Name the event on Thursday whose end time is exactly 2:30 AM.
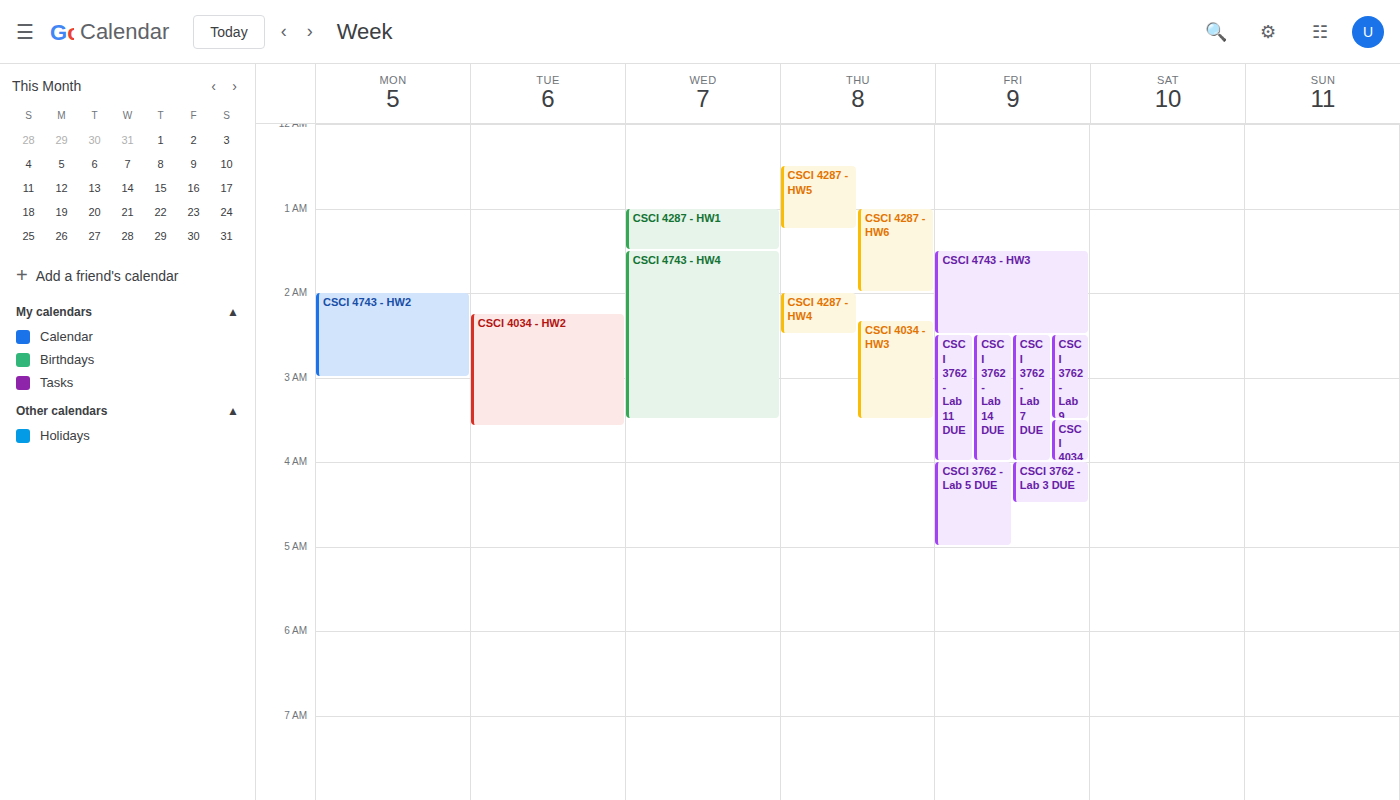
"CSCI 4287 - HW4"